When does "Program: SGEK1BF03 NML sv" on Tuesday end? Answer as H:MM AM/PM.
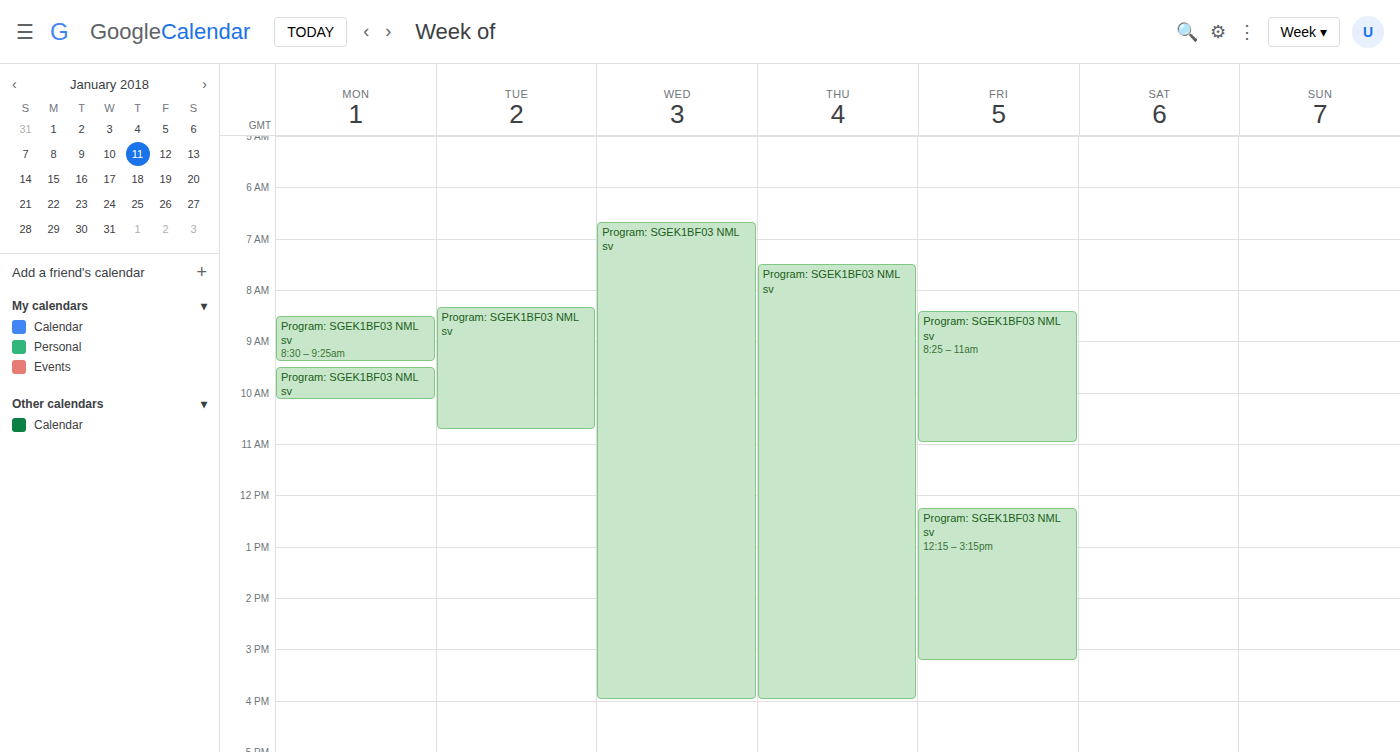
10:45 AM